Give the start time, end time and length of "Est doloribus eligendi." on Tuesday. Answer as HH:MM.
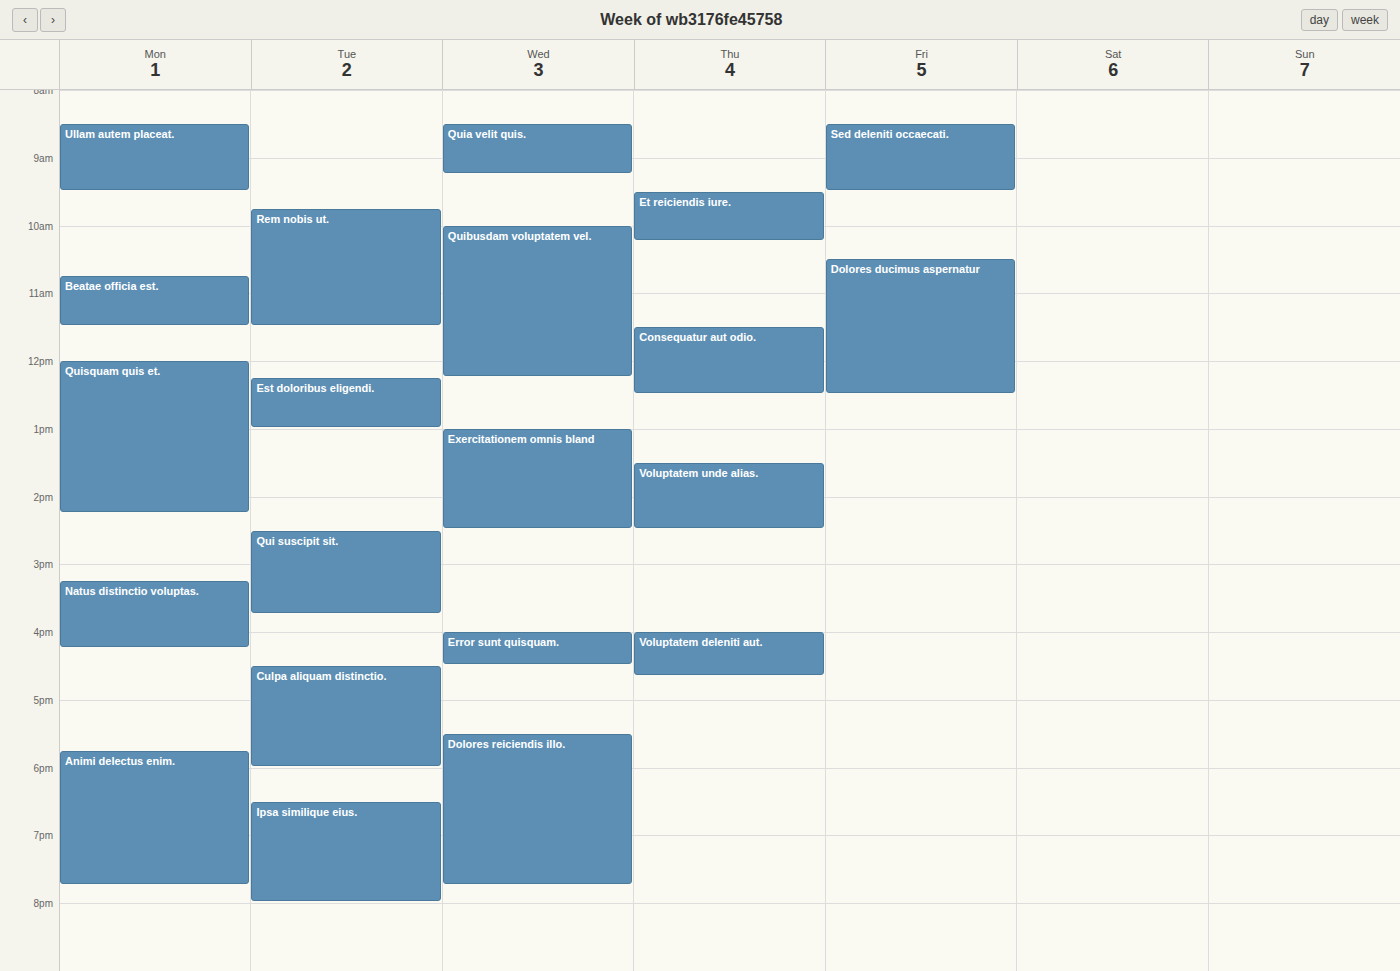
12:15 to 13:00, 45 minutes